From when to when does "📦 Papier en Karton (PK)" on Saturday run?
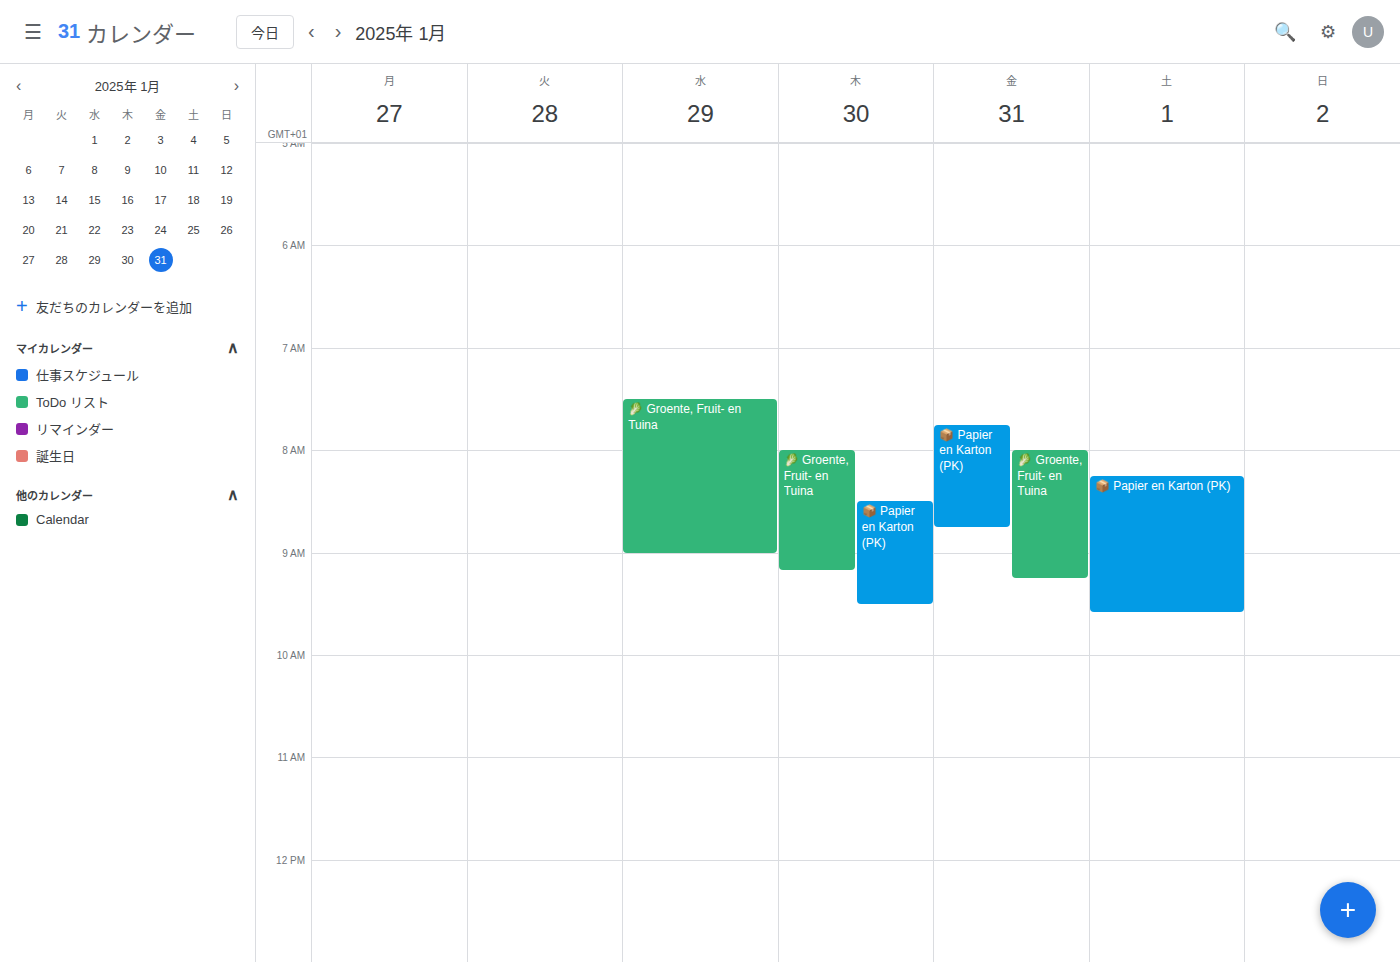
8:15 AM to 9:35 AM